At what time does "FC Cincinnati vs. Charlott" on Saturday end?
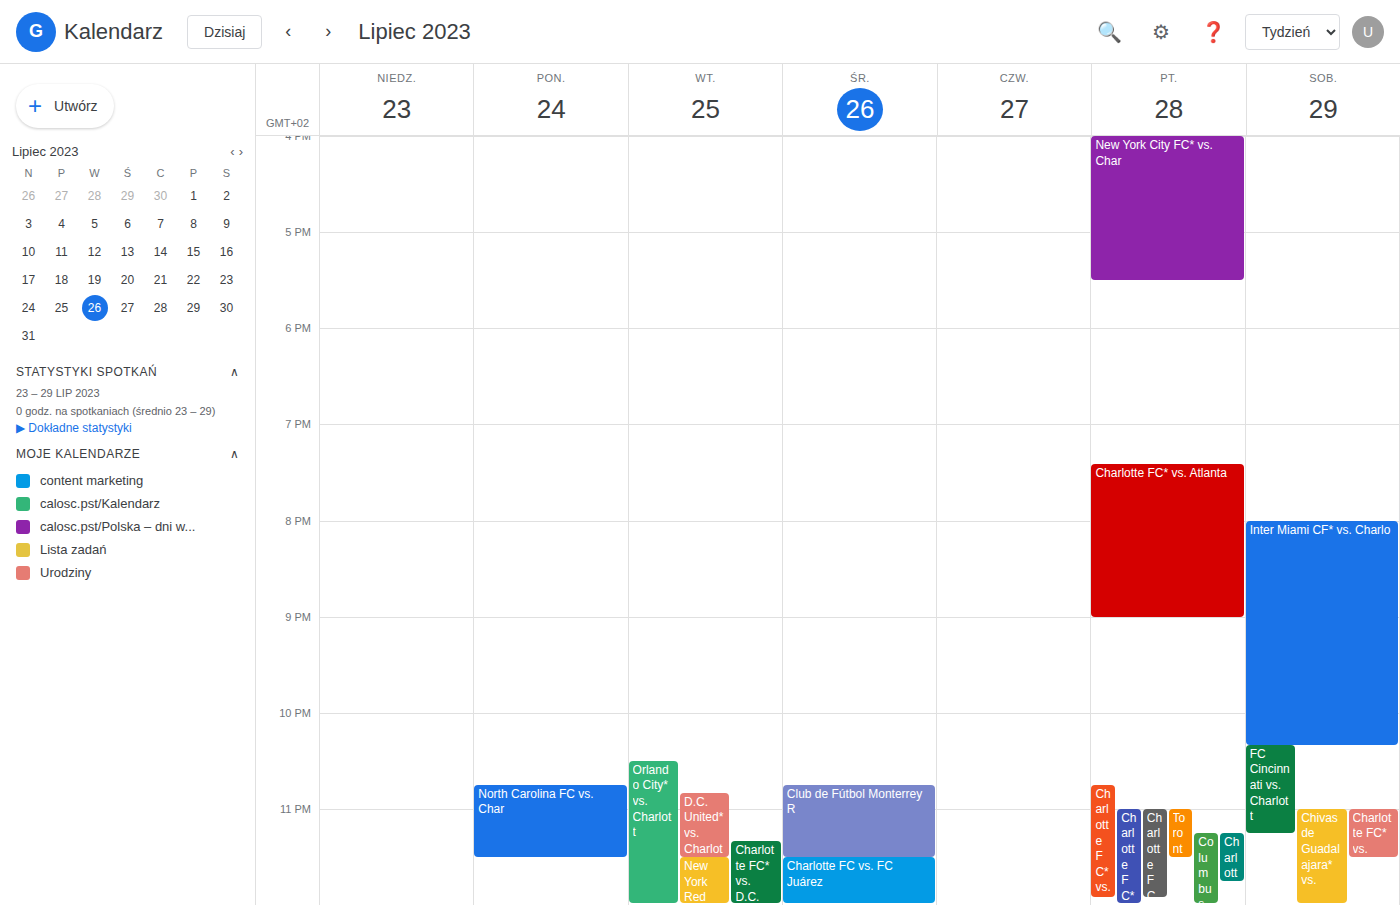
11:15 PM